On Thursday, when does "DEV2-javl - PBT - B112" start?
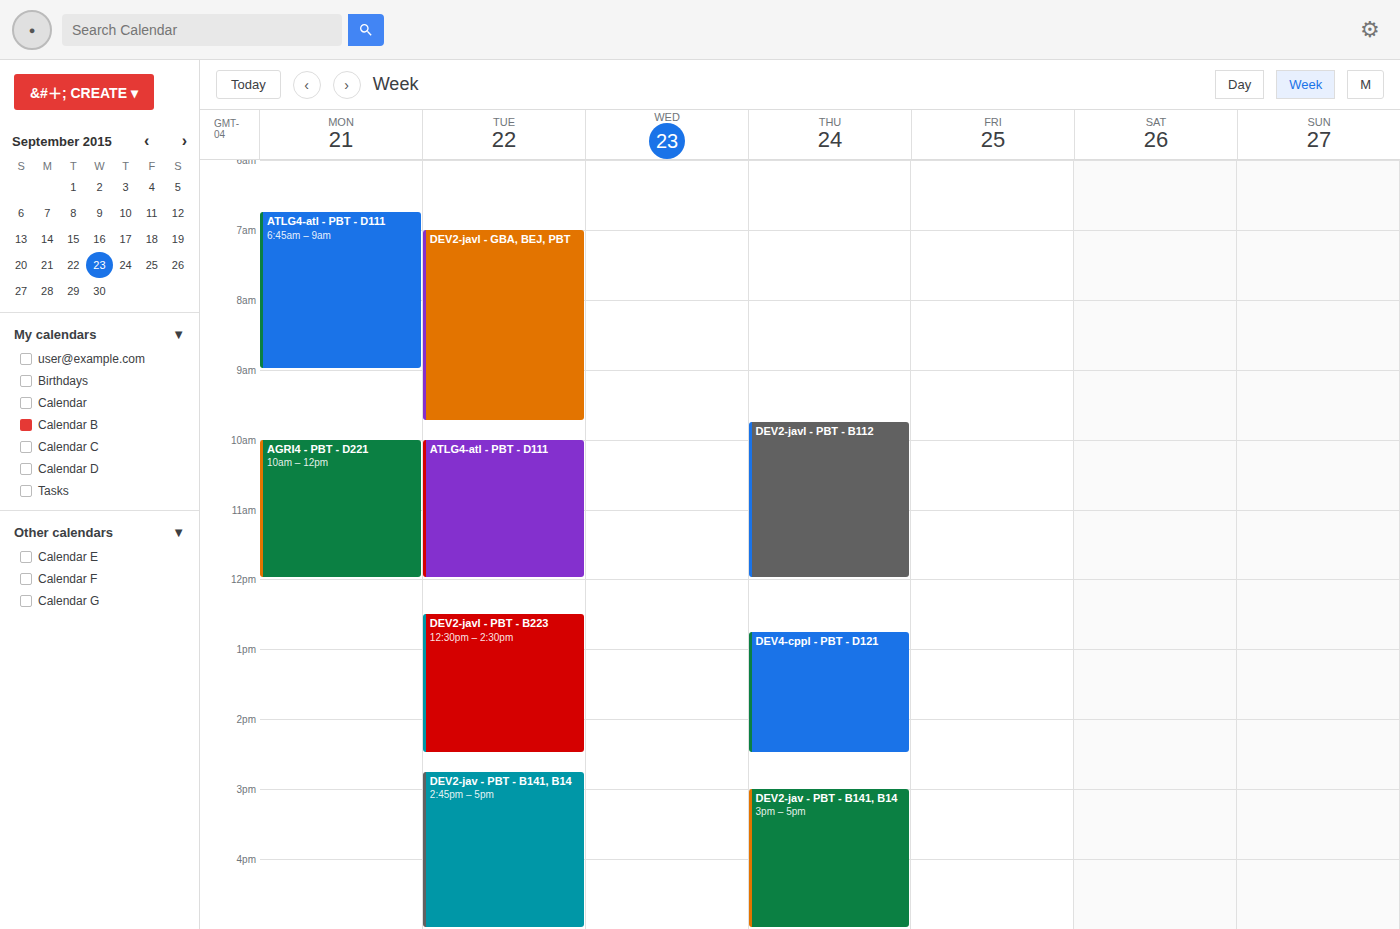
9:45 AM